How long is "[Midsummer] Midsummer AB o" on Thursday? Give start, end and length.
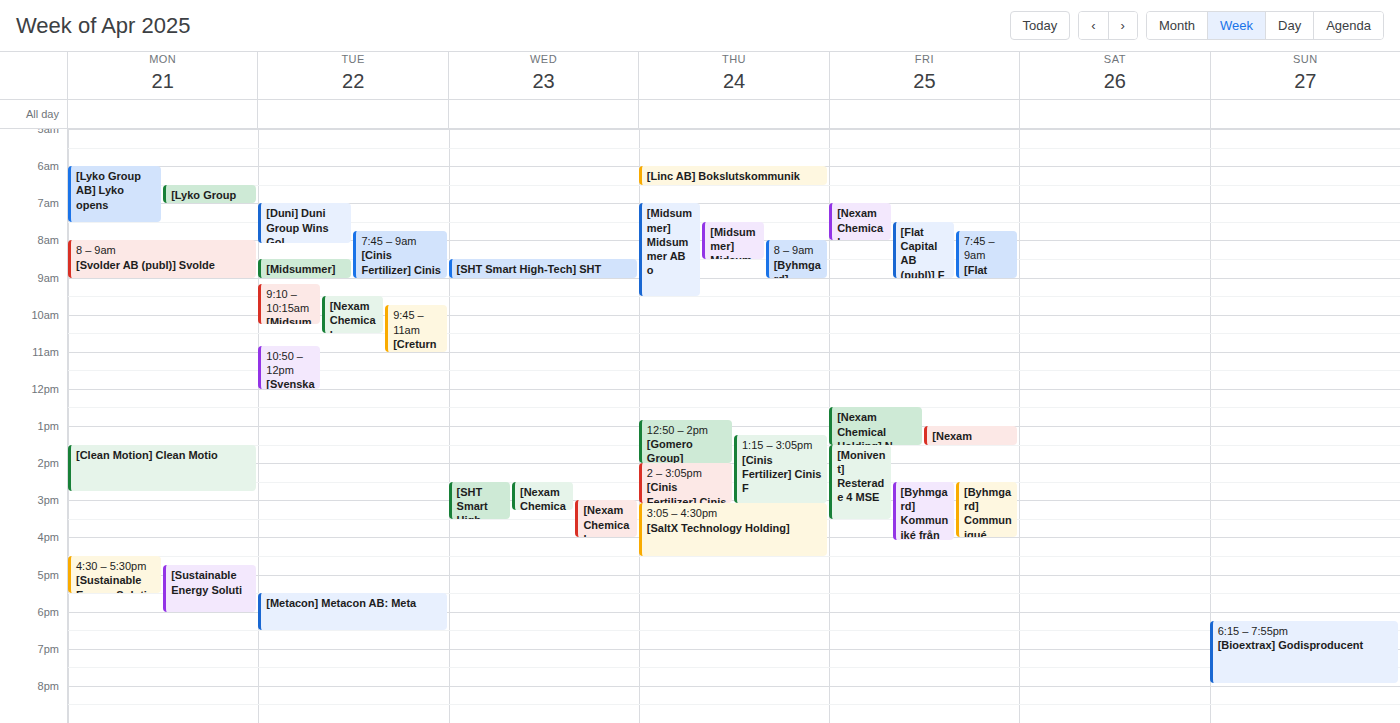
07:00 to 09:30, 2 hours 30 minutes